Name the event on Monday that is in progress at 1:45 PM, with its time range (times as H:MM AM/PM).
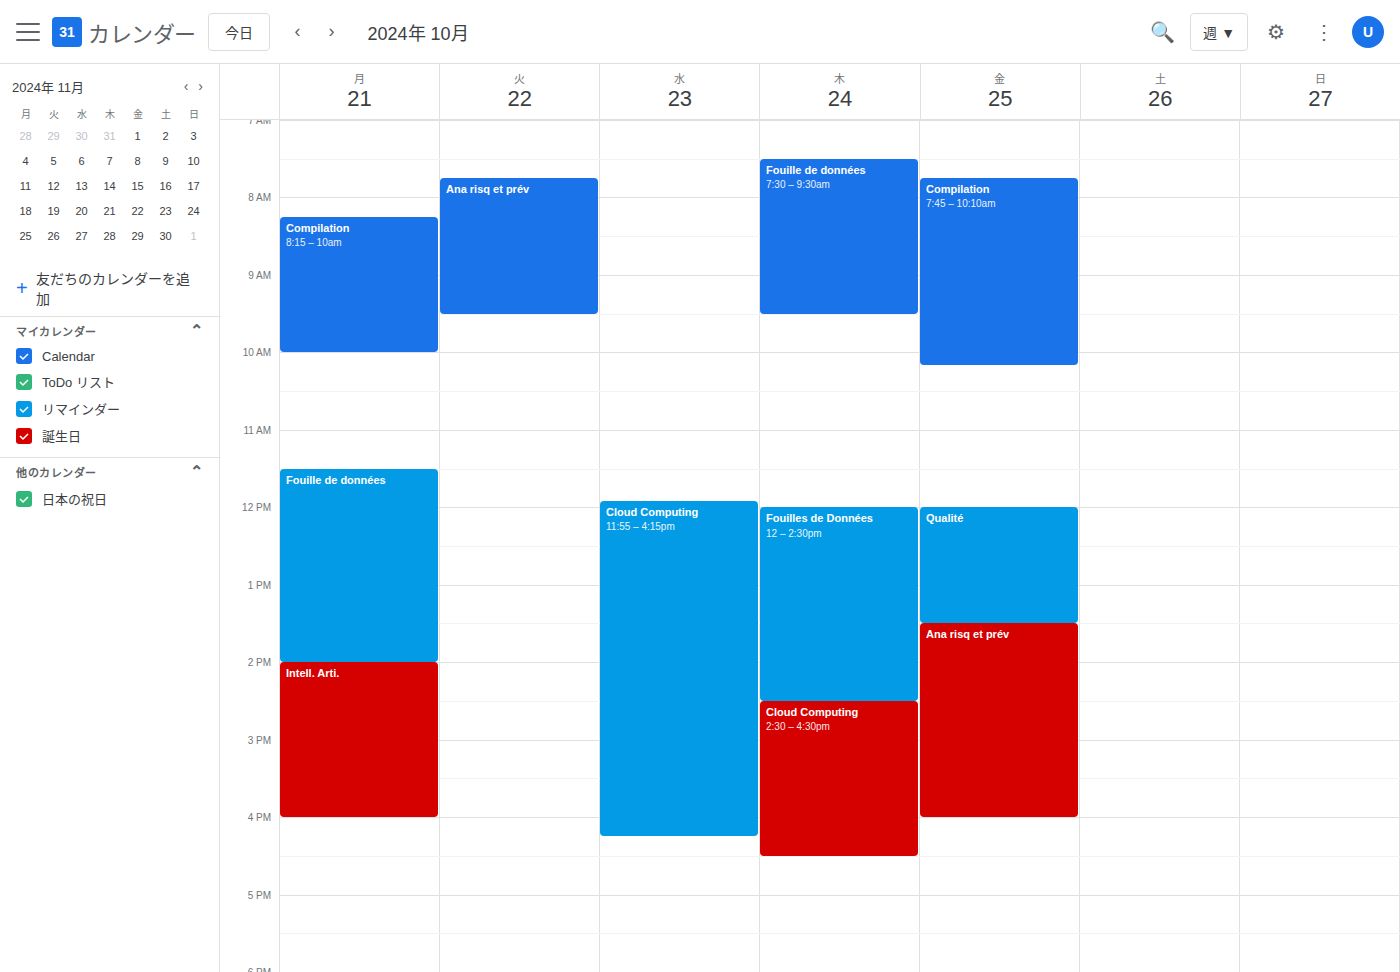
"Fouille de données", 11:30 AM to 2:00 PM